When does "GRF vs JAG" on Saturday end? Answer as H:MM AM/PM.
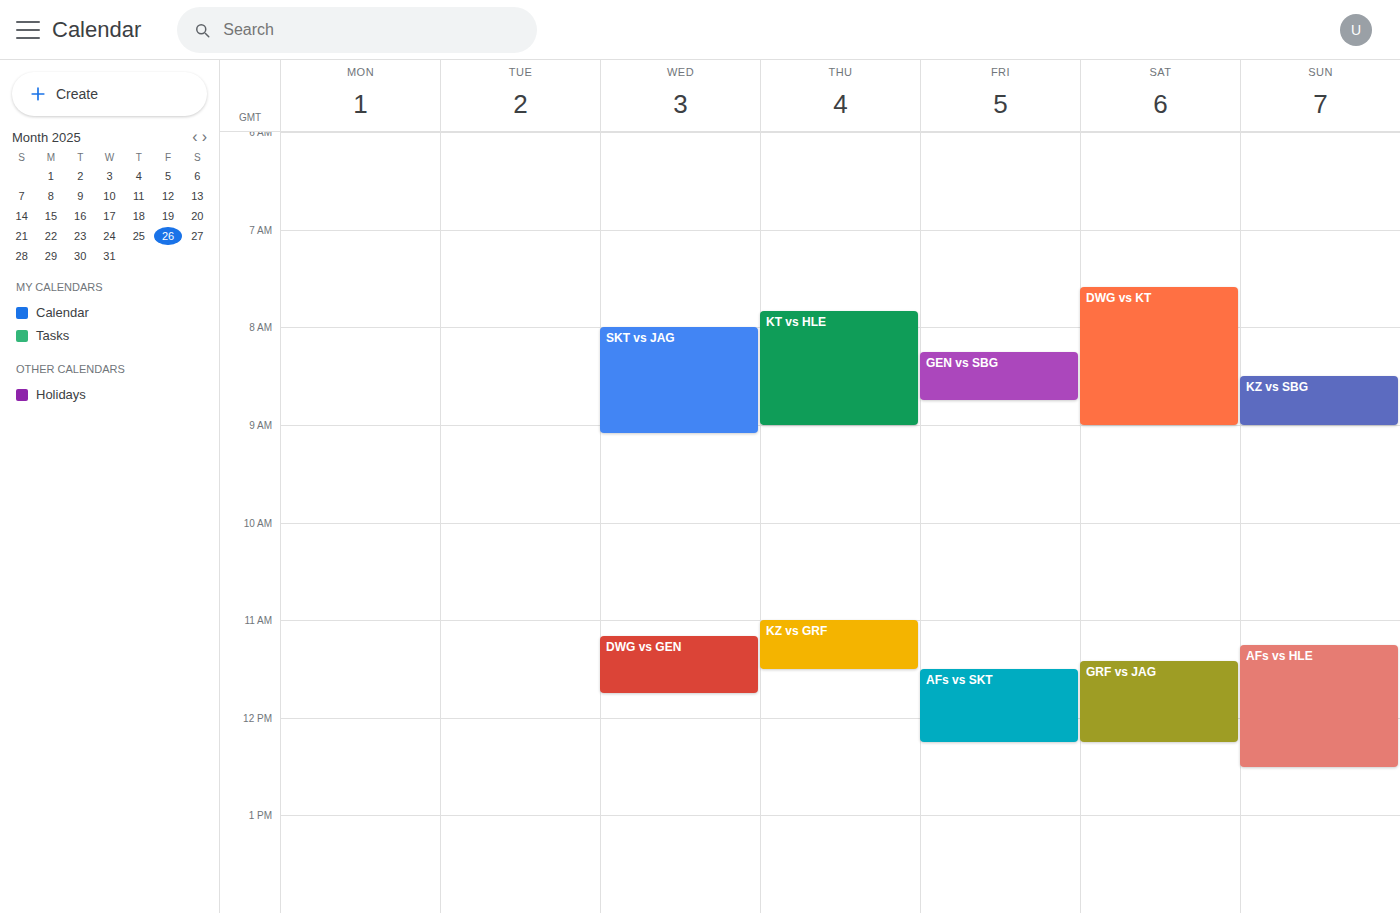
12:15 PM